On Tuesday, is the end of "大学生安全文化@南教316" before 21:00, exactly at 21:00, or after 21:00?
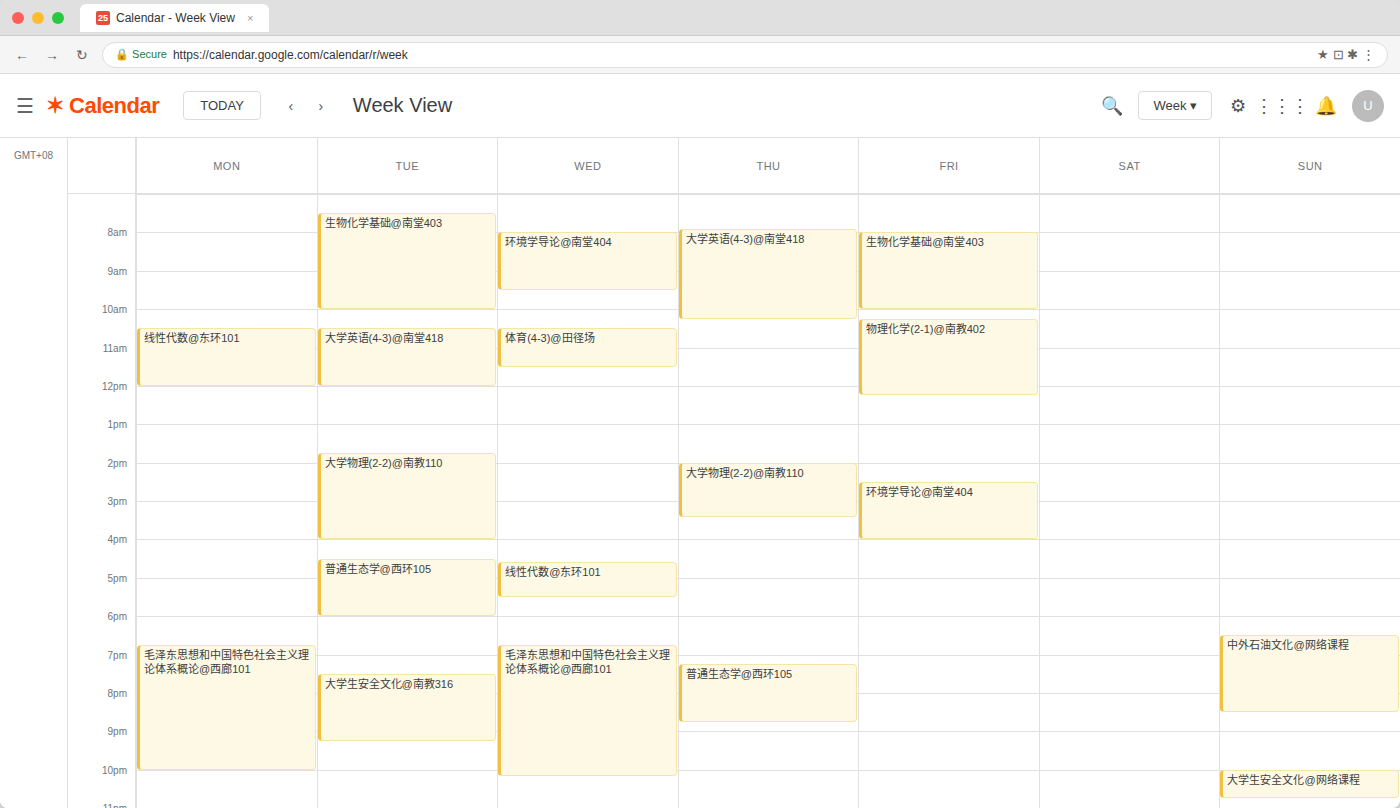
21:15 -- after 21:00, 15 minutes below the 21:00 line.